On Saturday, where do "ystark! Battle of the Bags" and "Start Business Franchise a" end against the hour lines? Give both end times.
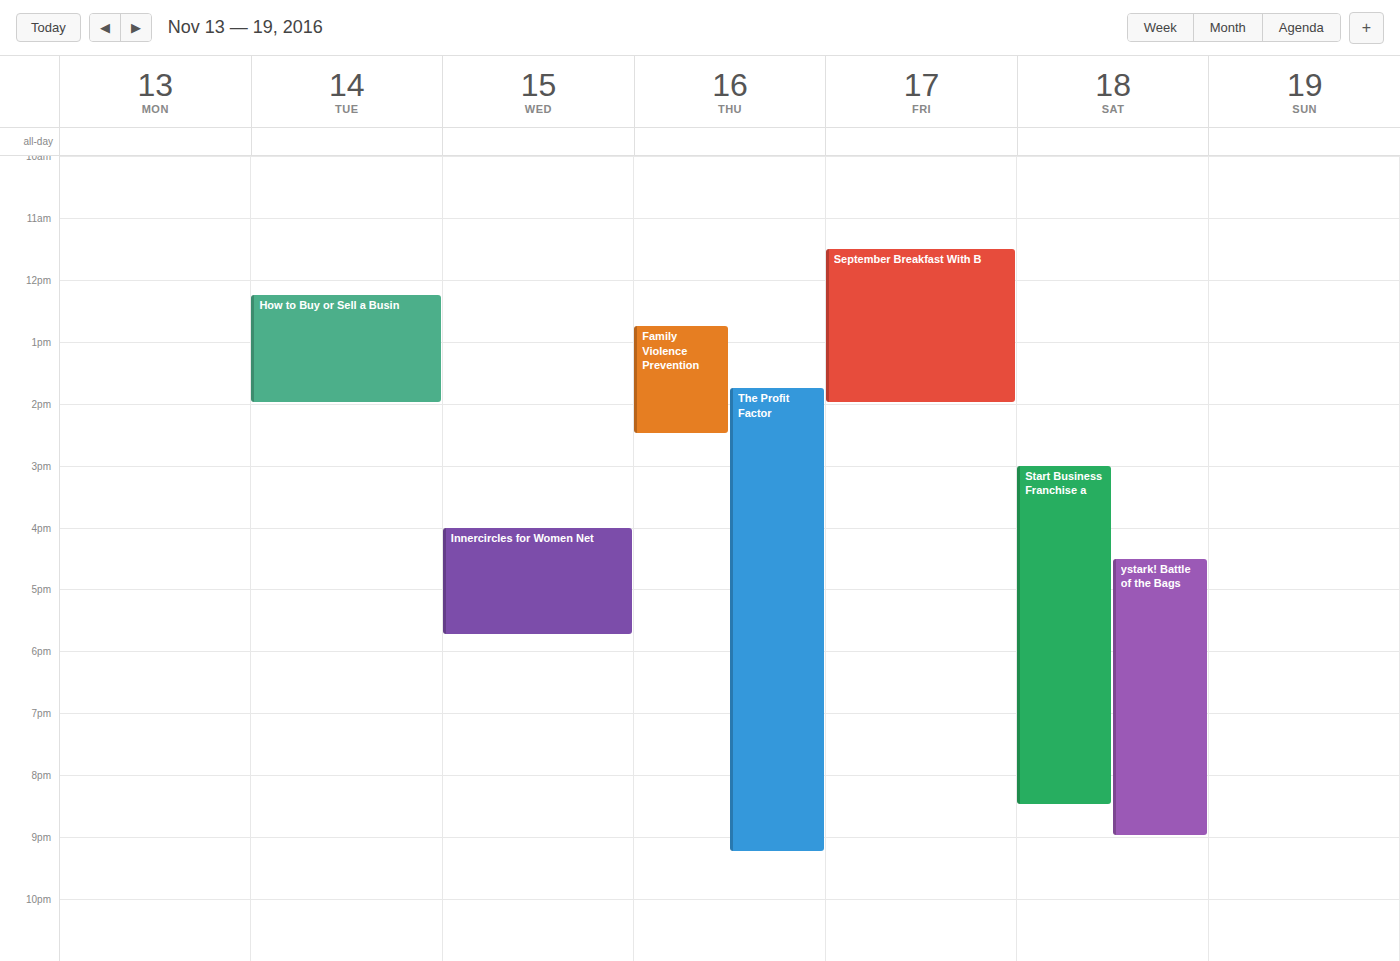
"ystark! Battle of the Bags": 9:00 PM, exactly on the 9 PM line. "Start Business Franchise a": 8:30 PM, halfway between the 8 PM and 9 PM lines.